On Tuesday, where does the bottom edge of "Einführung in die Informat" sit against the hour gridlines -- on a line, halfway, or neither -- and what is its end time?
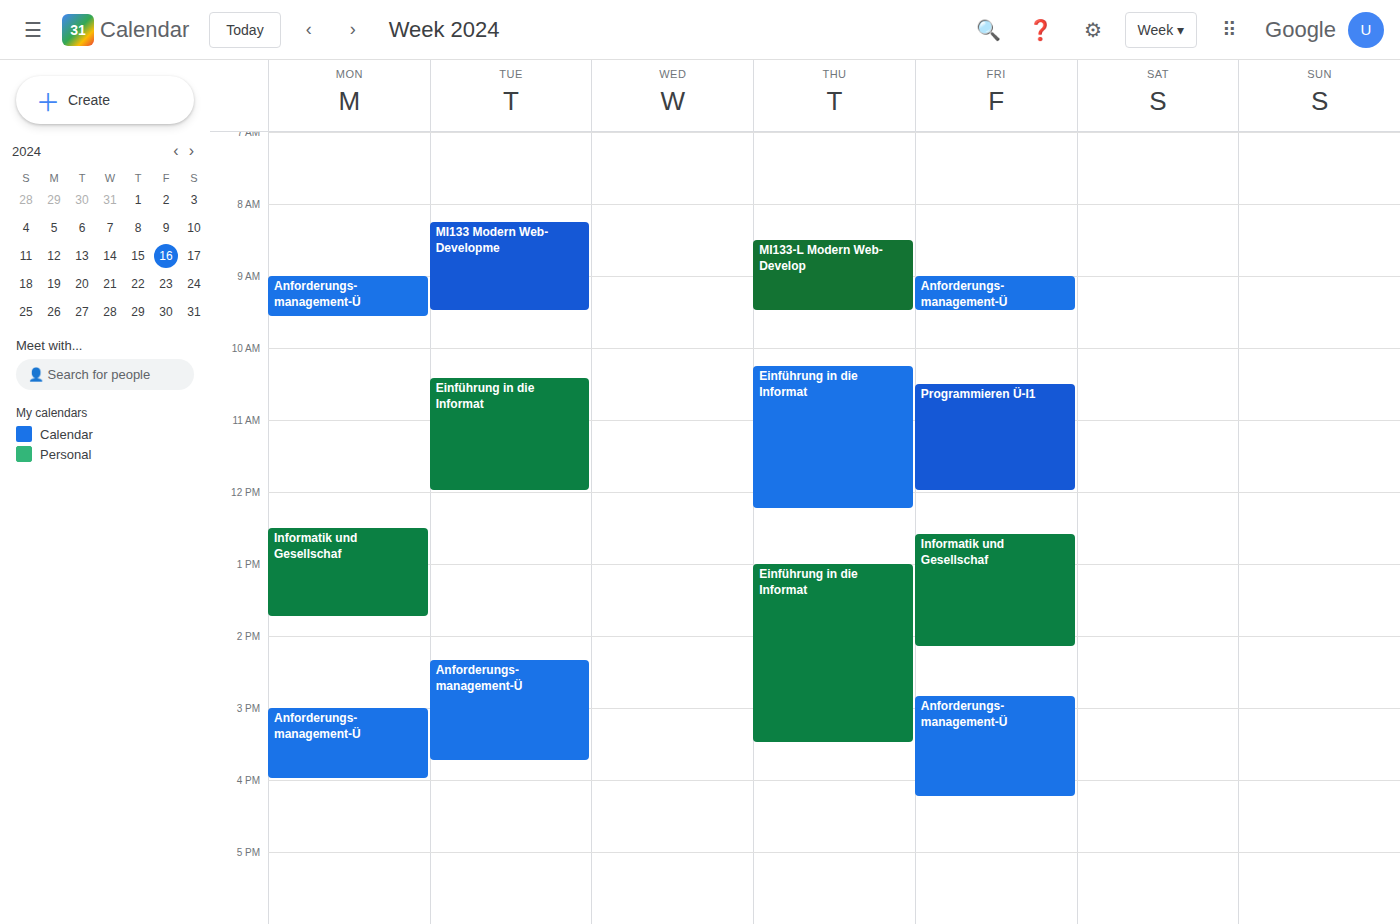
12:00 PM -- exactly on the 12 PM line.